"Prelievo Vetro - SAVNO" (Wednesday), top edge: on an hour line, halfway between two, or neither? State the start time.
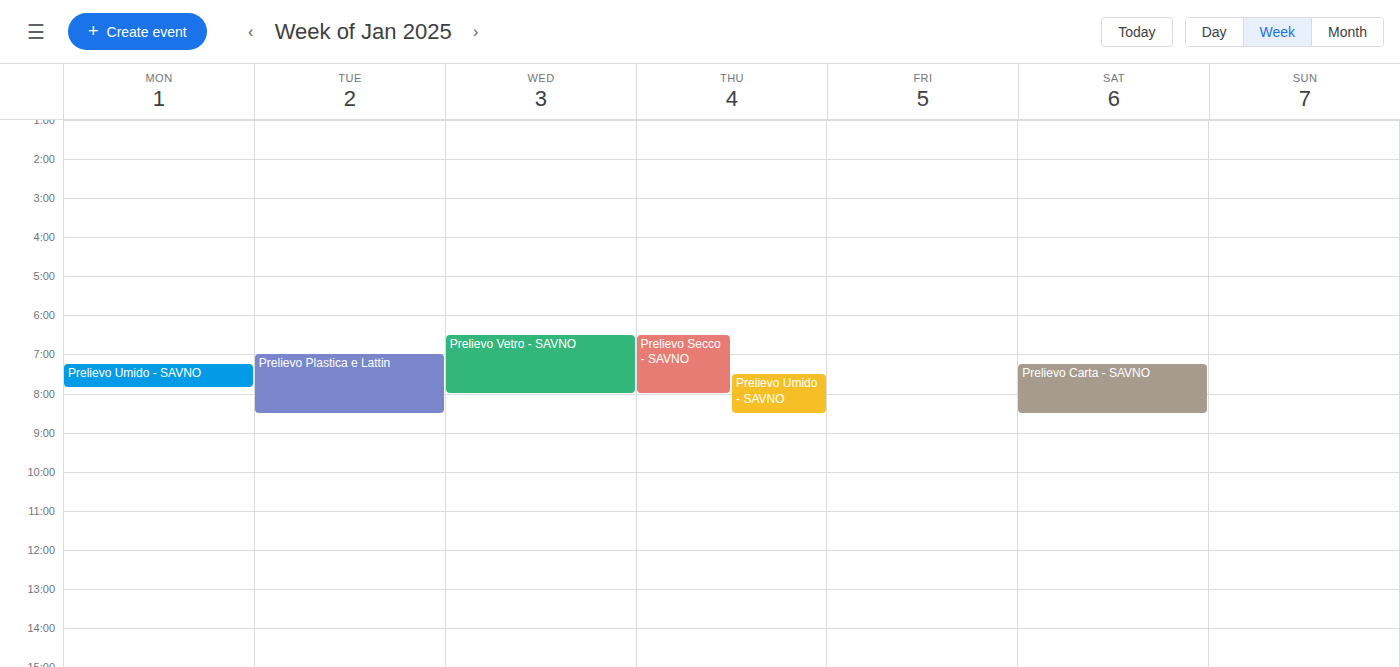
6:30 AM -- halfway between the 6 AM and 7 AM lines.